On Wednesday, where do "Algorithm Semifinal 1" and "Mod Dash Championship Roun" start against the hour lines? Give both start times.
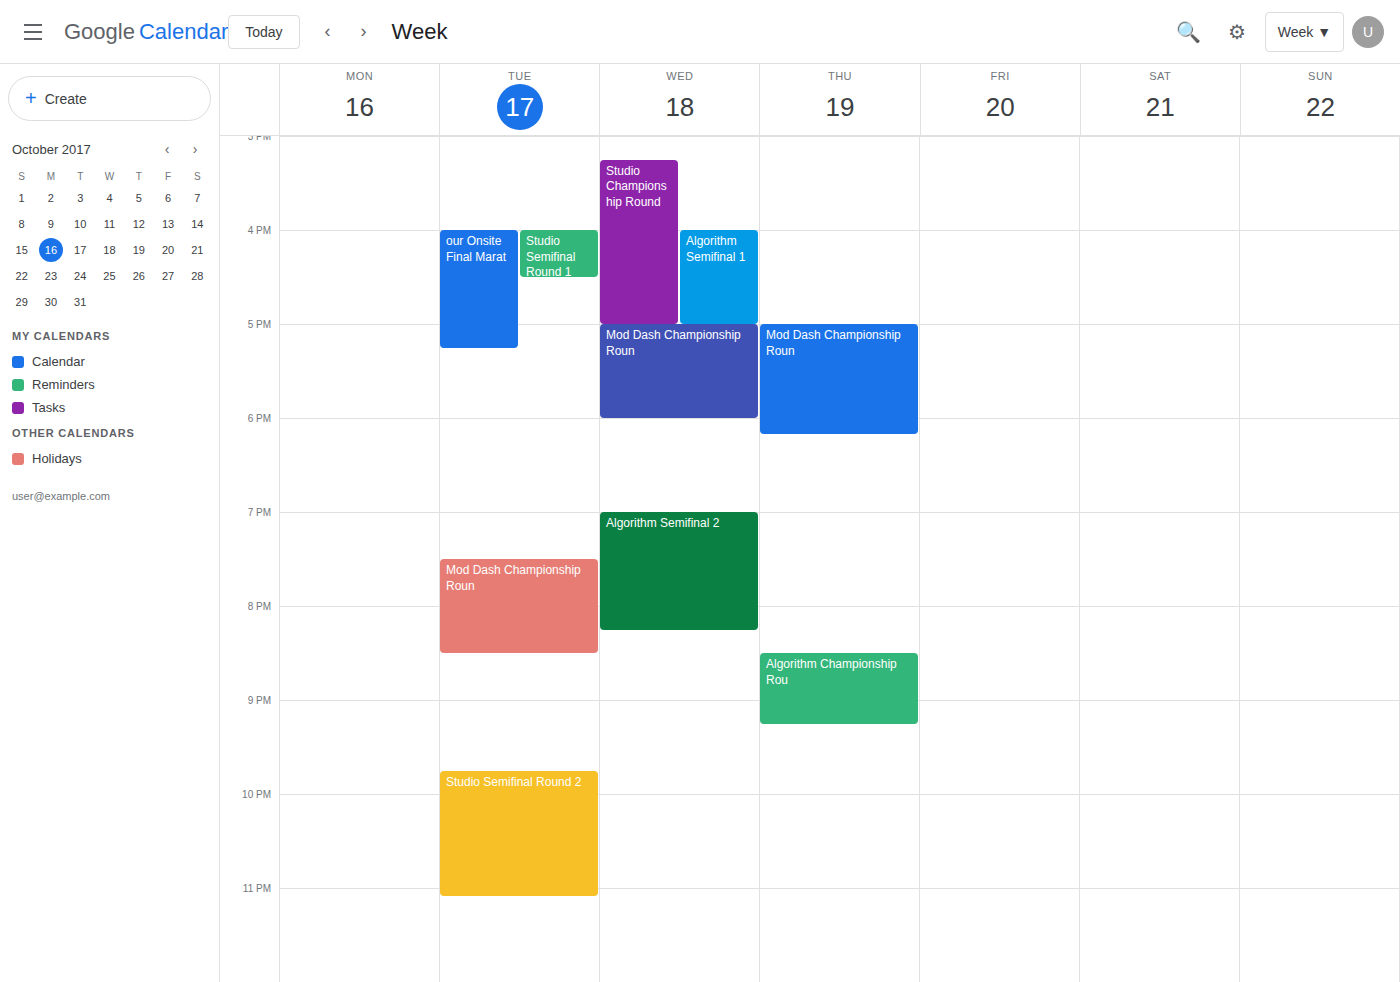
"Algorithm Semifinal 1": 4:00 PM, exactly on the 4 PM line. "Mod Dash Championship Roun": 5:00 PM, exactly on the 5 PM line.